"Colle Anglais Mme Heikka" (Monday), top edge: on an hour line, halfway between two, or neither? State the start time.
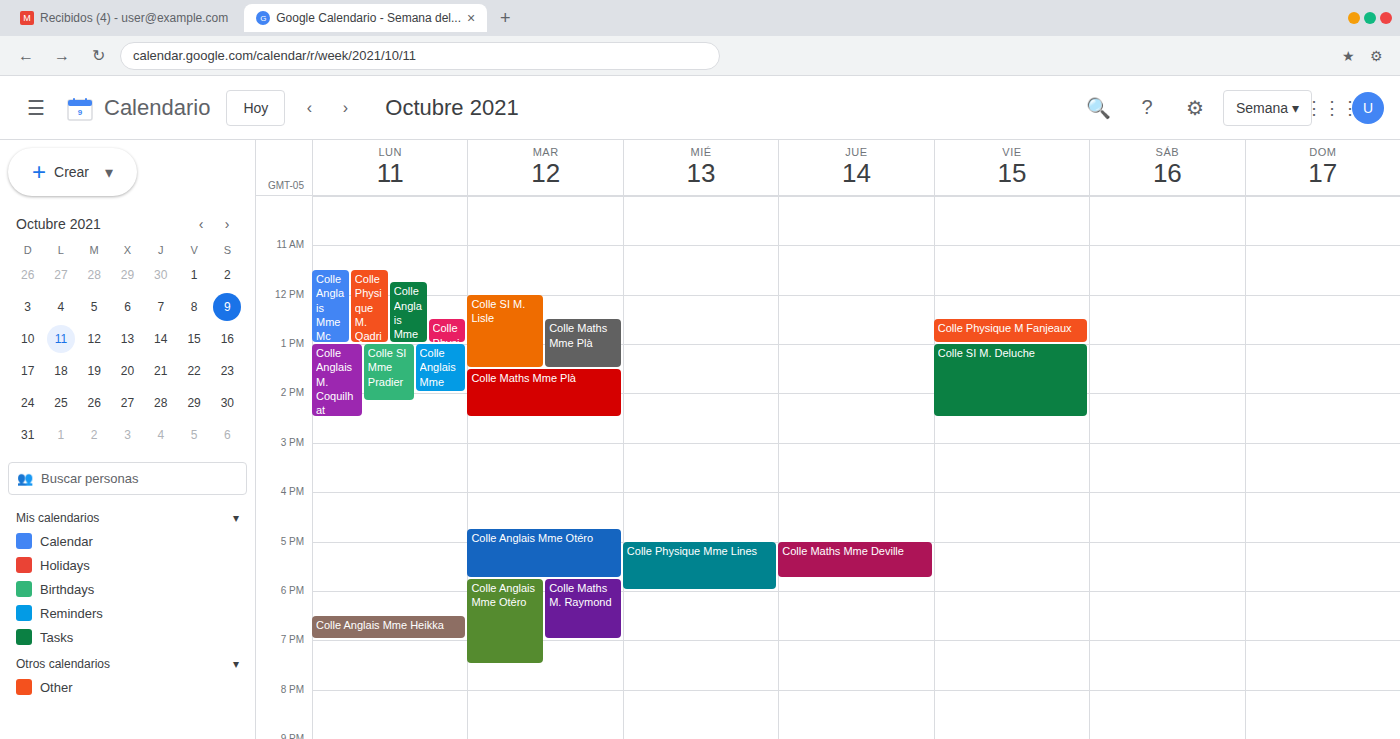
6:30 PM -- halfway between the 6 PM and 7 PM lines.